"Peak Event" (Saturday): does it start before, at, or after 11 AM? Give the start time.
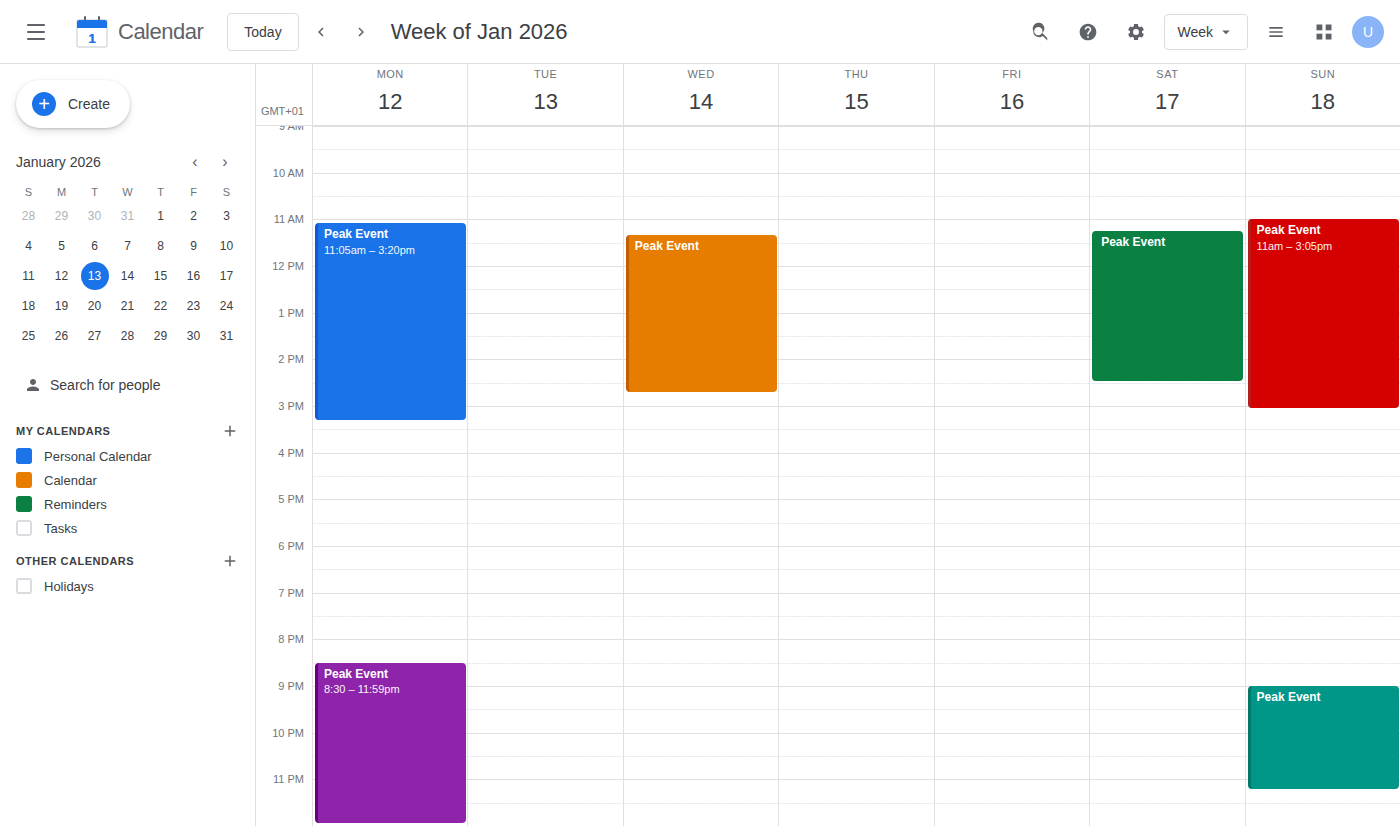
11:15 AM -- after 11 AM, 15 minutes below the 11 AM line.